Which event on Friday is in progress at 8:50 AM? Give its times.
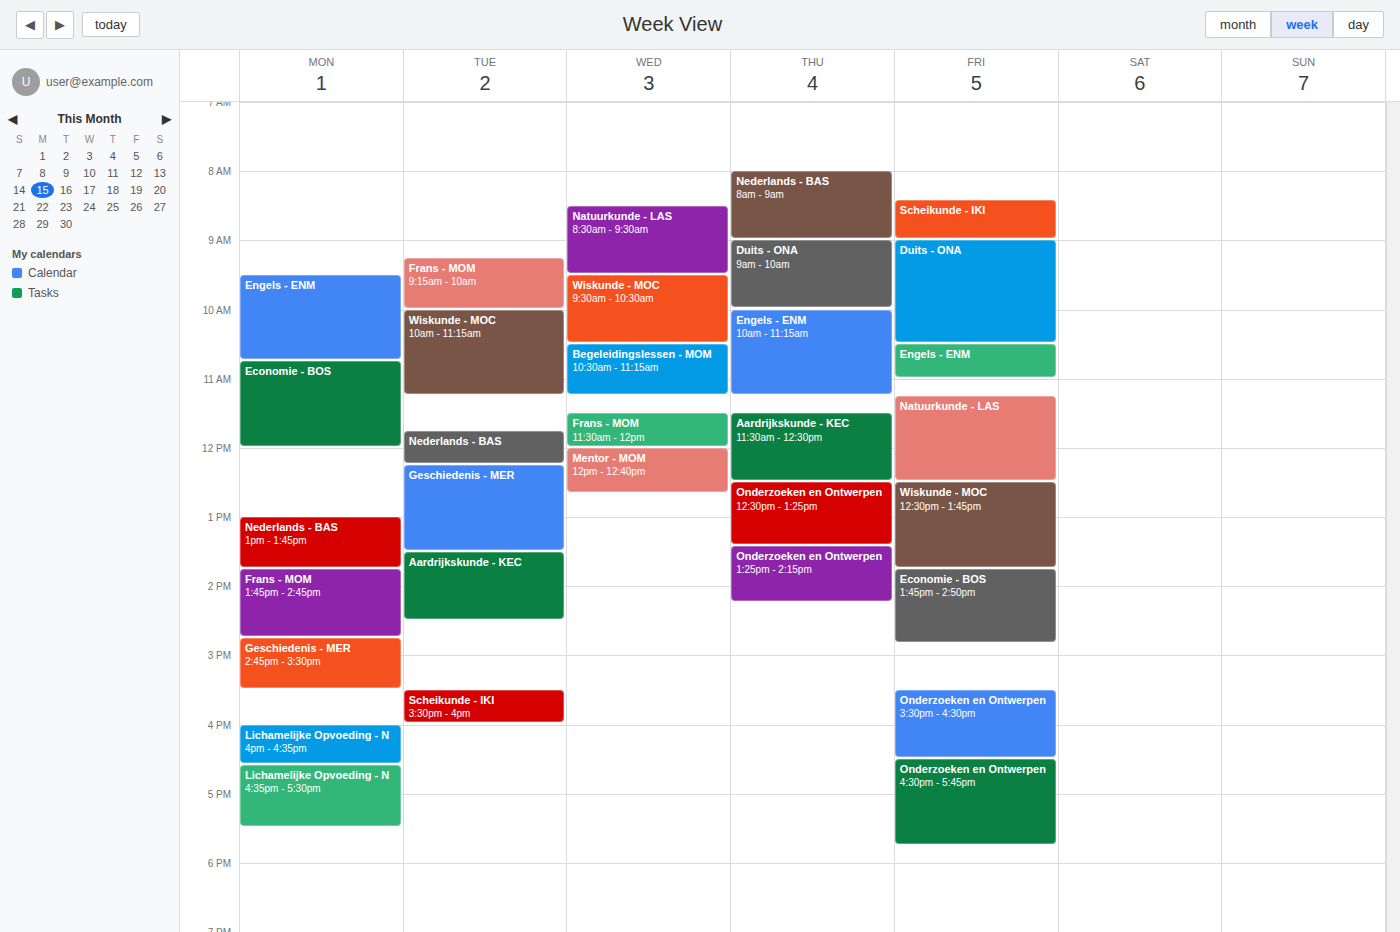
"Scheikunde - IKI", 8:25 AM to 9:00 AM